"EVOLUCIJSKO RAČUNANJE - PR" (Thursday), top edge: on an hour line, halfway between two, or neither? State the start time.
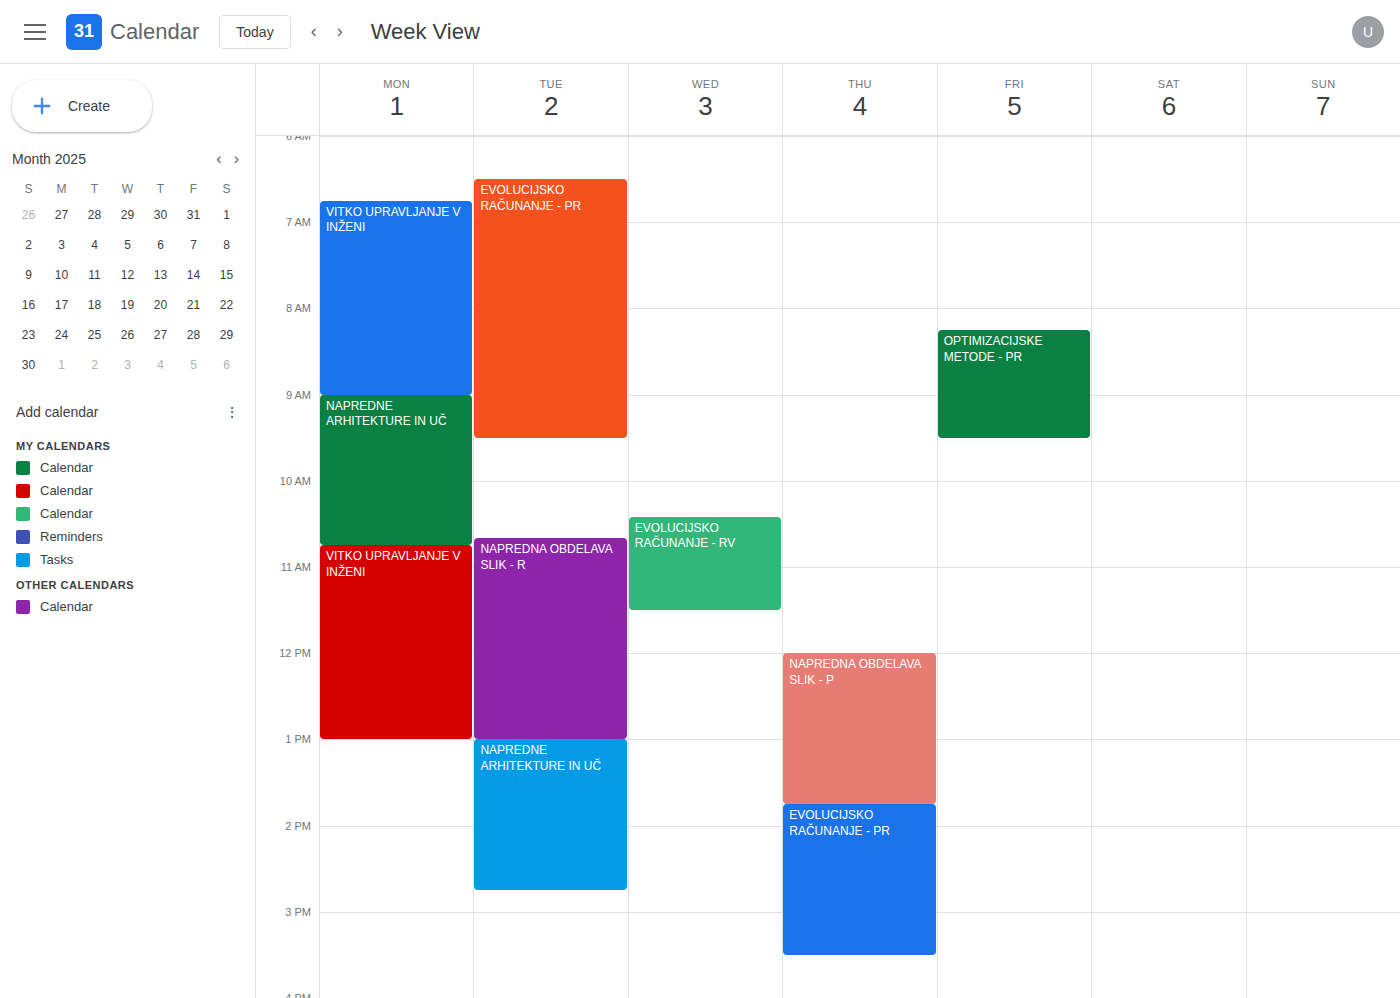
13:45 -- neither: three quarters of the way from the 13:00 line to the 14:00 line.